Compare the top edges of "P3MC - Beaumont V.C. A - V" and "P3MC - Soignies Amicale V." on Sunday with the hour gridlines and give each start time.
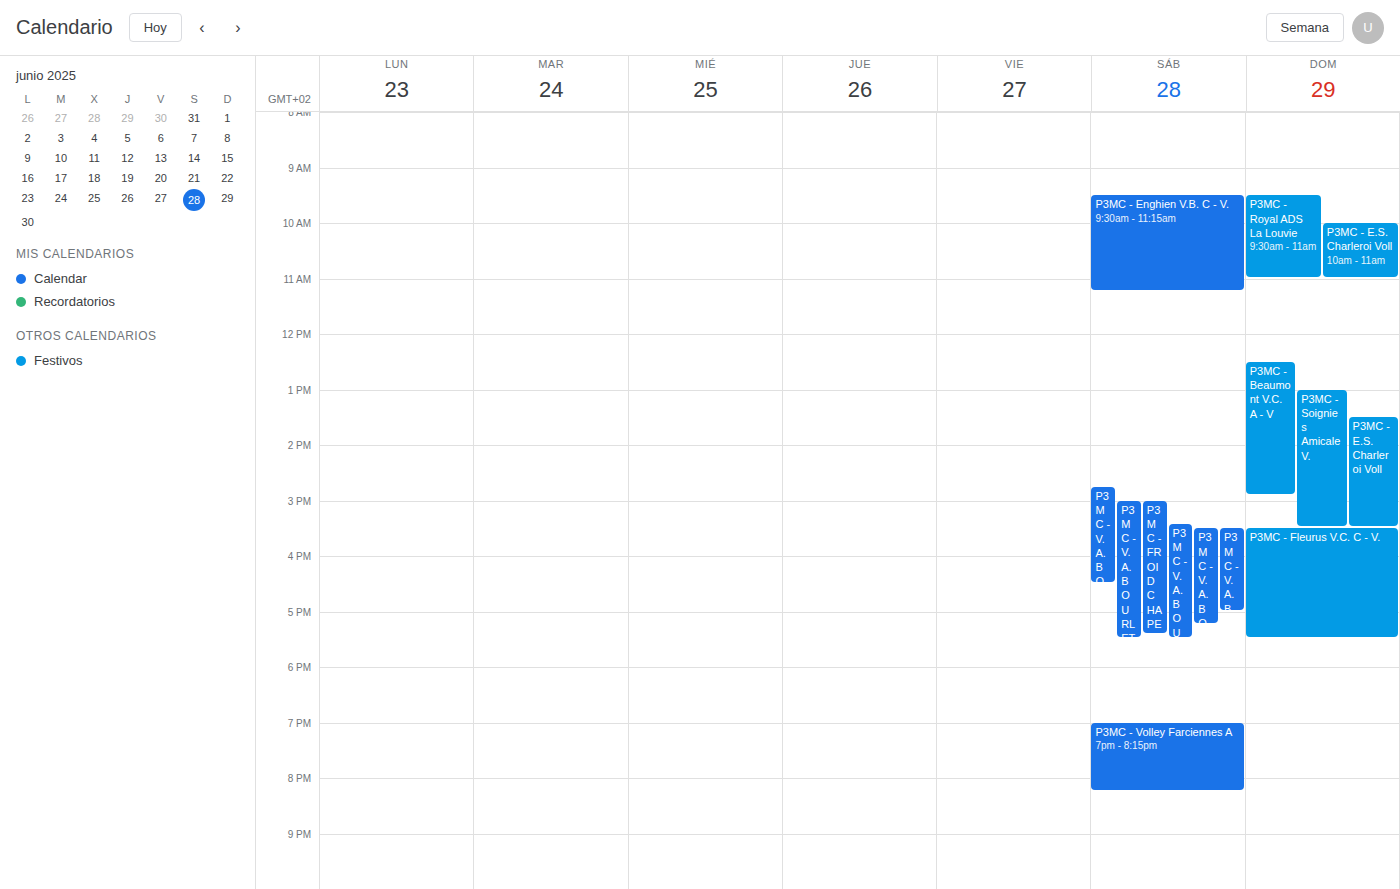
"P3MC - Beaumont V.C. A - V": 12:30, halfway between the 12:00 and 13:00 lines. "P3MC - Soignies Amicale V.": 13:00, exactly on the 13:00 line.